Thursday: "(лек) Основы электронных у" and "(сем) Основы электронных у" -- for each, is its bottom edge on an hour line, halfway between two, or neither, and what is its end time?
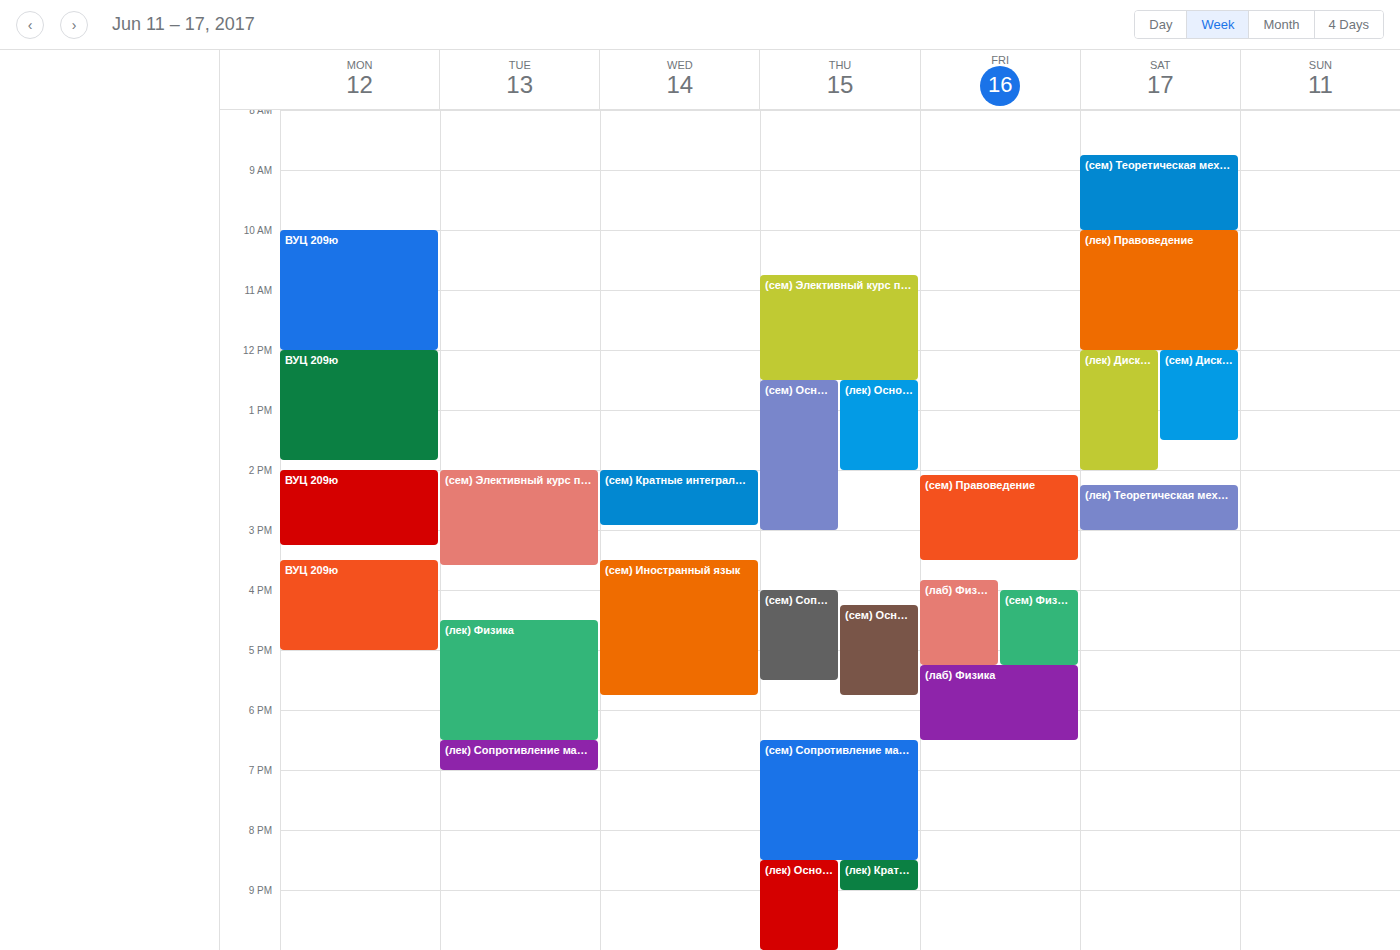
"(лек) Основы электронных у": 2:00 PM, exactly on the 2 PM line. "(сем) Основы электронных у": 3:00 PM, exactly on the 3 PM line.